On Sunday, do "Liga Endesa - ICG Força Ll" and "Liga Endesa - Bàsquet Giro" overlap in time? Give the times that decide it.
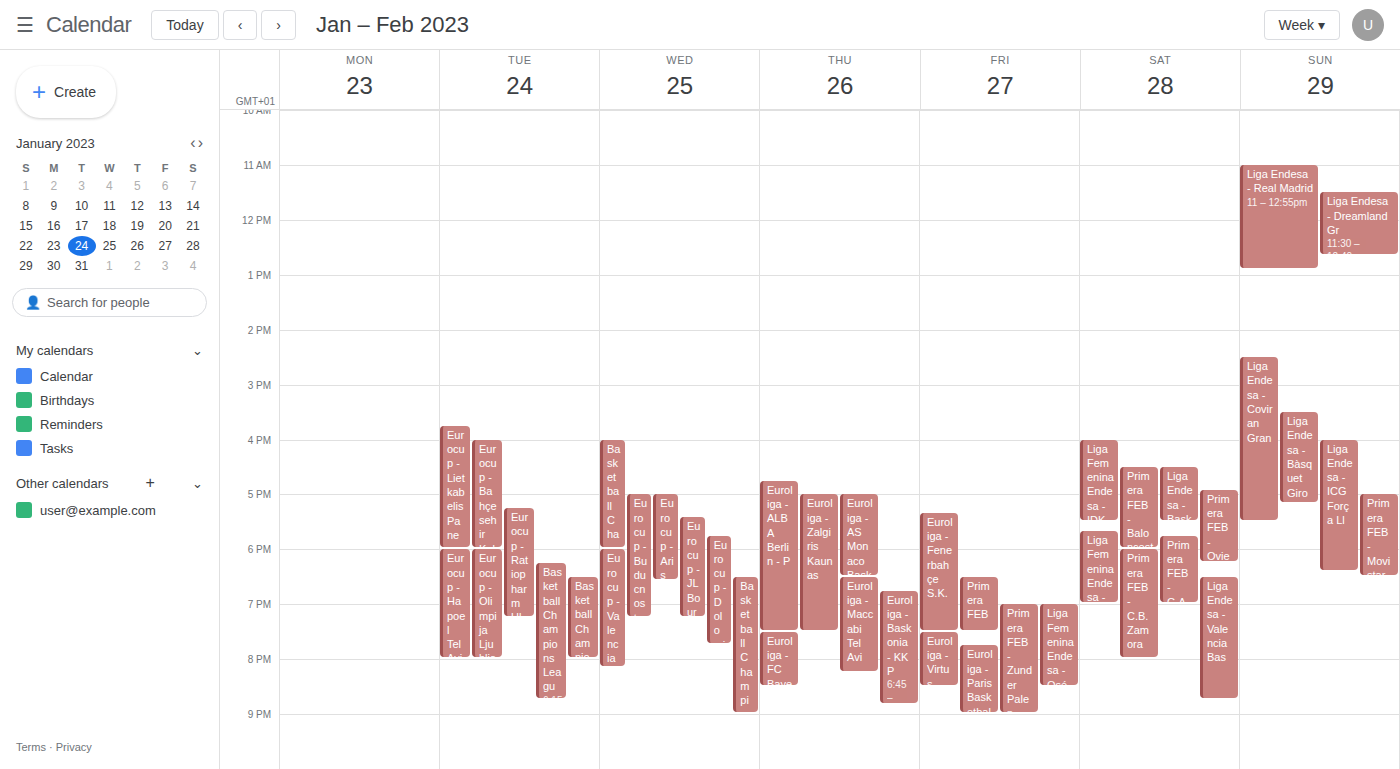
"Liga Endesa - ICG Força Ll" starts at 4:00 PM, before "Liga Endesa - Bàsquet Giro" ends at 5:10 PM -- they overlap.